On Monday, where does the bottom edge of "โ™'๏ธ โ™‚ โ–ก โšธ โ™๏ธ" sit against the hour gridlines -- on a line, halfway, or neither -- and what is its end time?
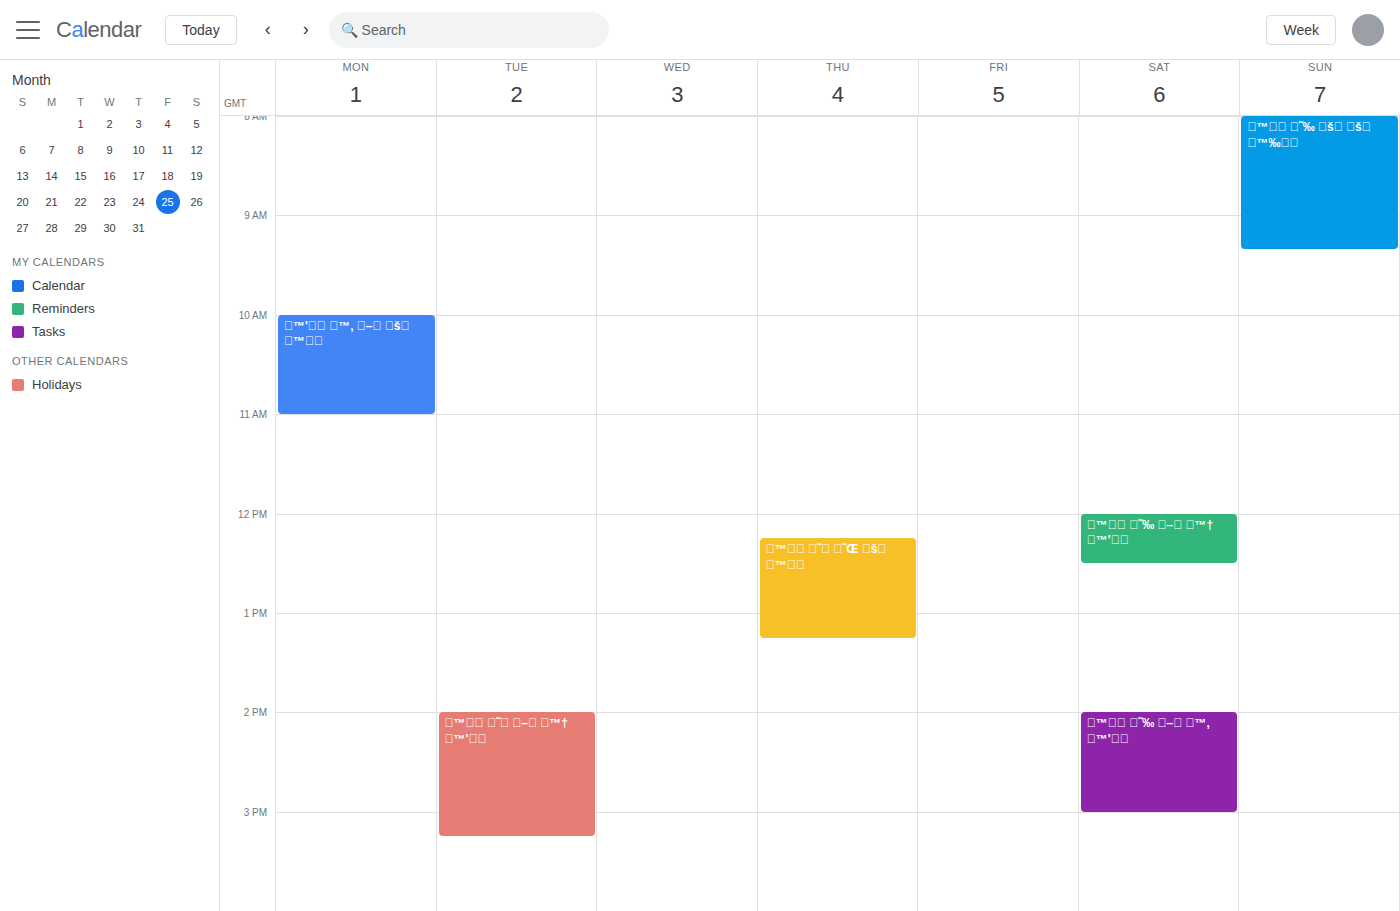
11:00 AM -- exactly on the 11 AM line.